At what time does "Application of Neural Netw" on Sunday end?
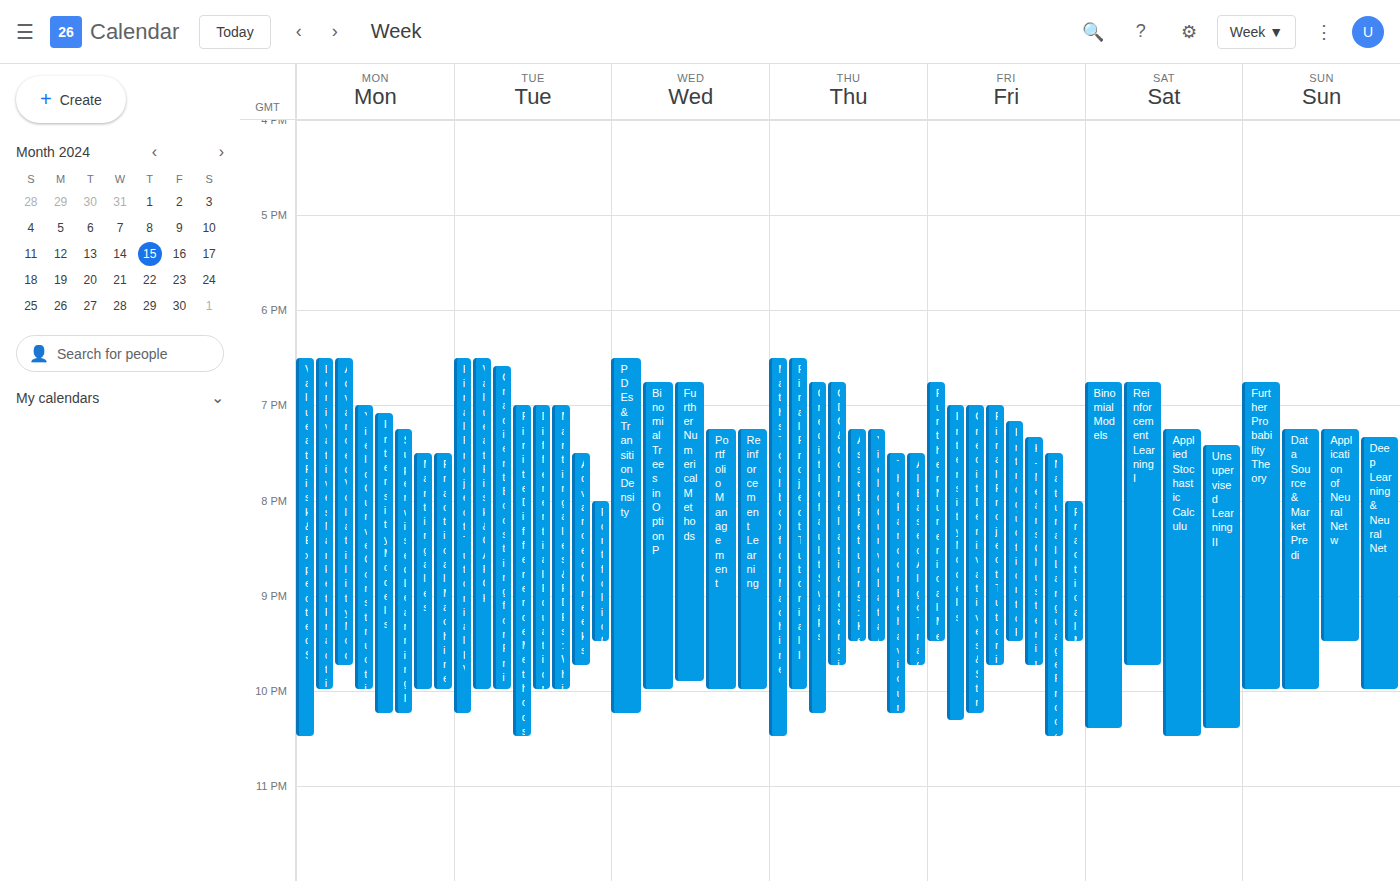
9:30 PM